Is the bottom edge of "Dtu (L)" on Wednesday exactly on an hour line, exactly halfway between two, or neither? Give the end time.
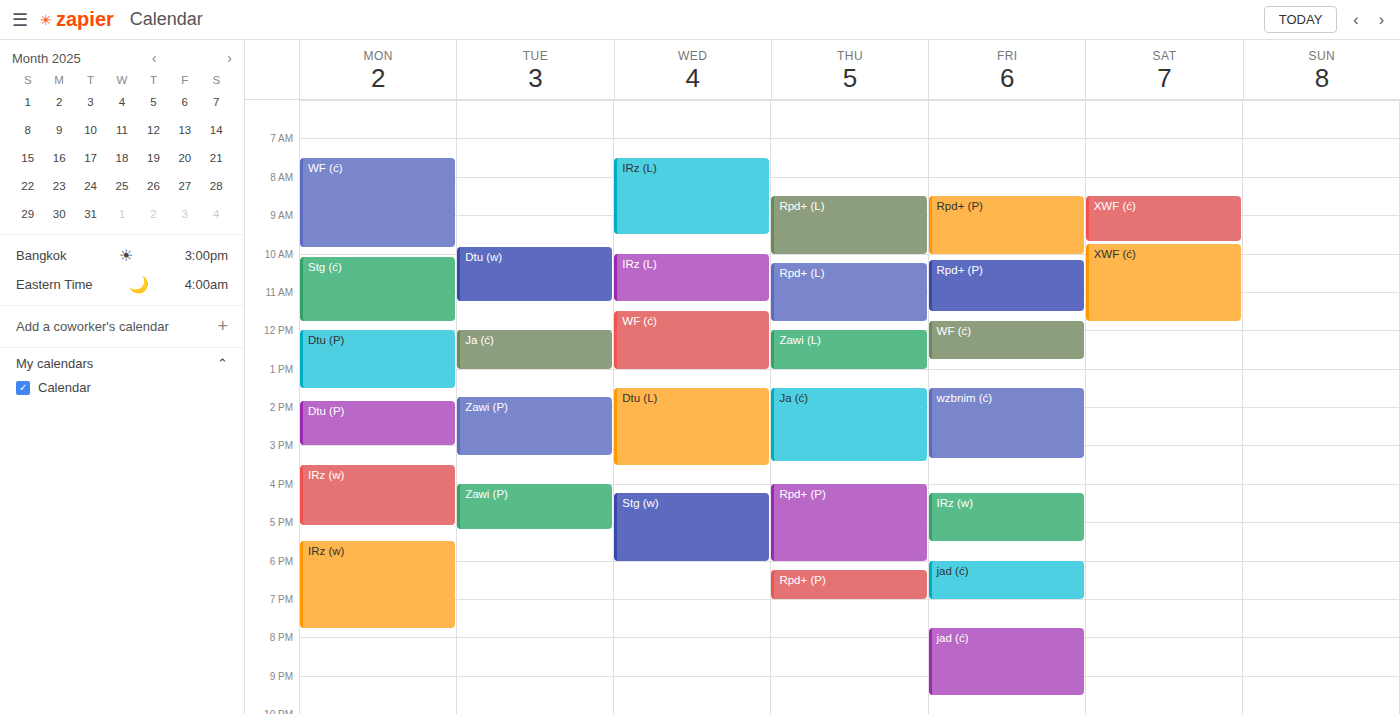
3:30 PM -- halfway between the 3 PM and 4 PM lines.